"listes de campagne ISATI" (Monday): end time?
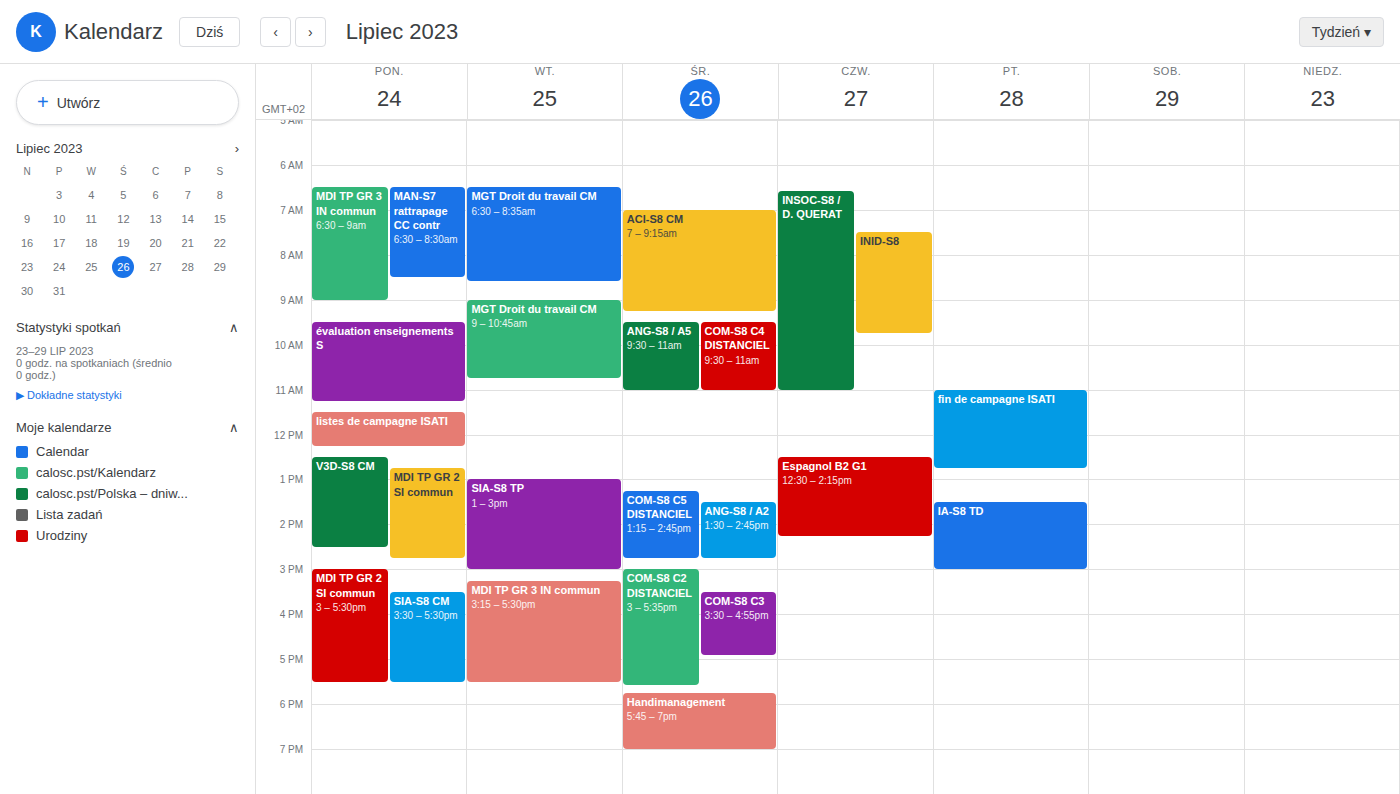
12:15 PM